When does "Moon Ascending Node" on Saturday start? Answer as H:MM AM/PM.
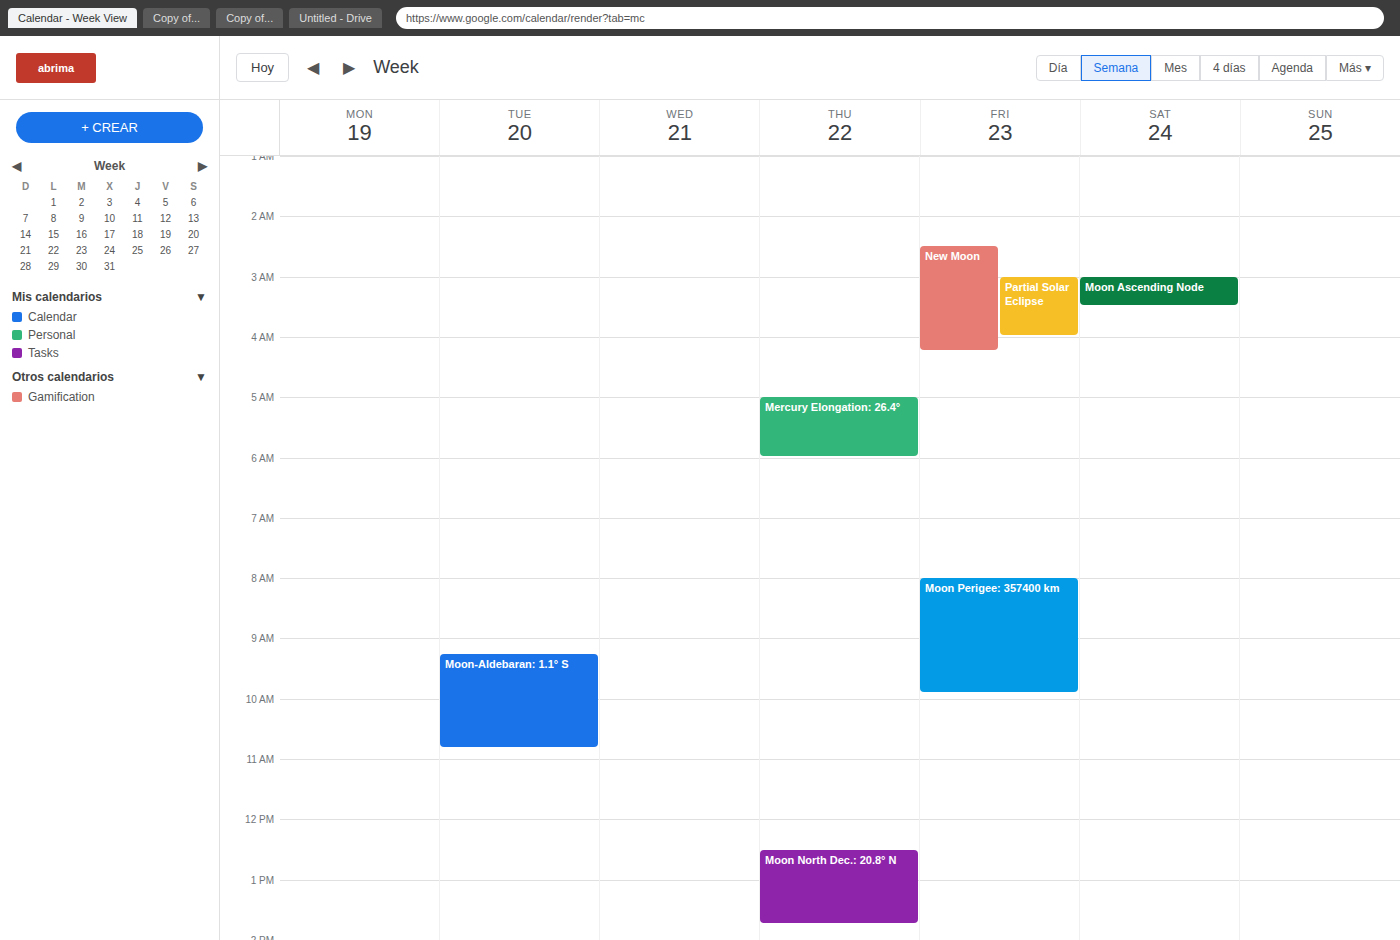
3:00 AM